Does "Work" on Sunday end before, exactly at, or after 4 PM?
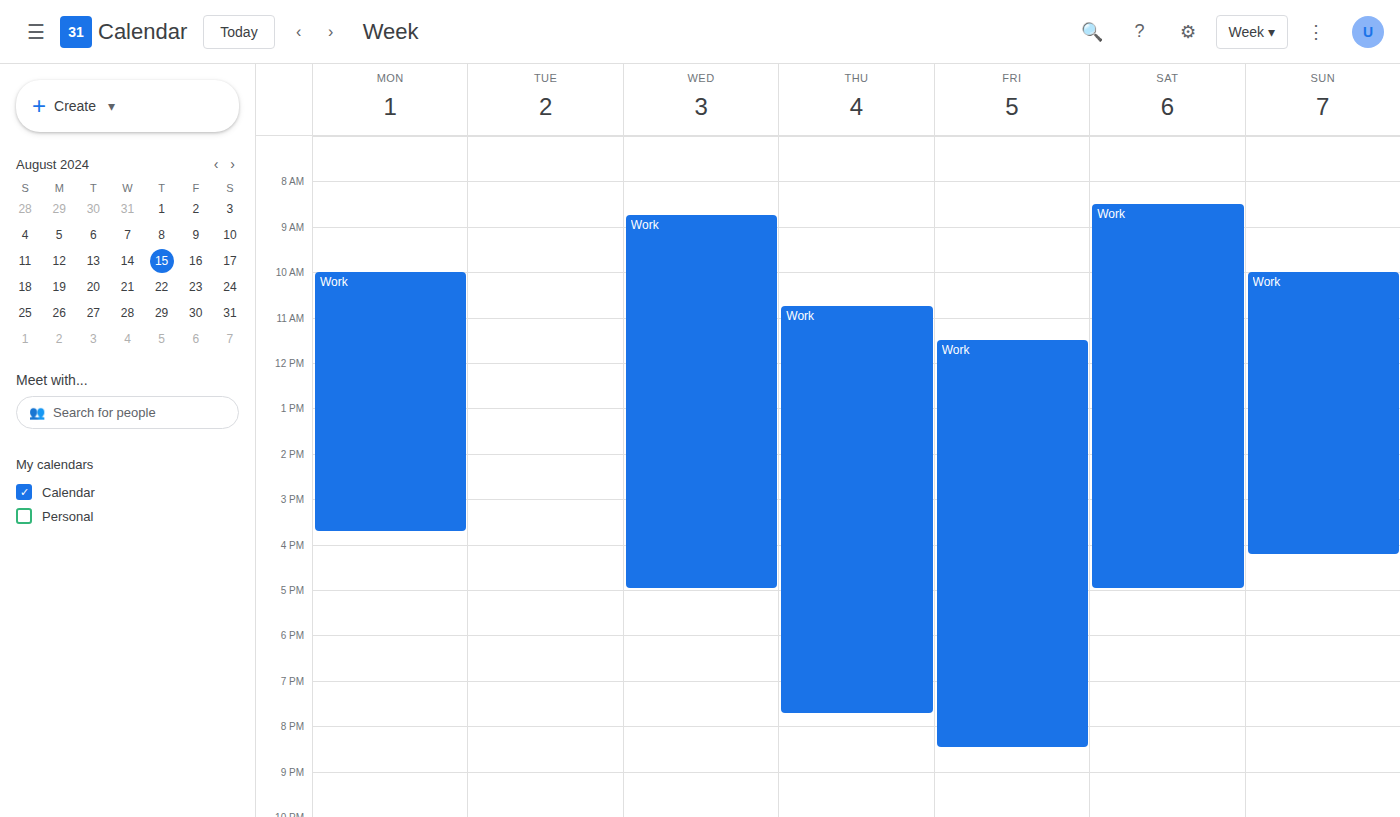
4:15 PM -- after 4 PM, 15 minutes below the 4 PM line.